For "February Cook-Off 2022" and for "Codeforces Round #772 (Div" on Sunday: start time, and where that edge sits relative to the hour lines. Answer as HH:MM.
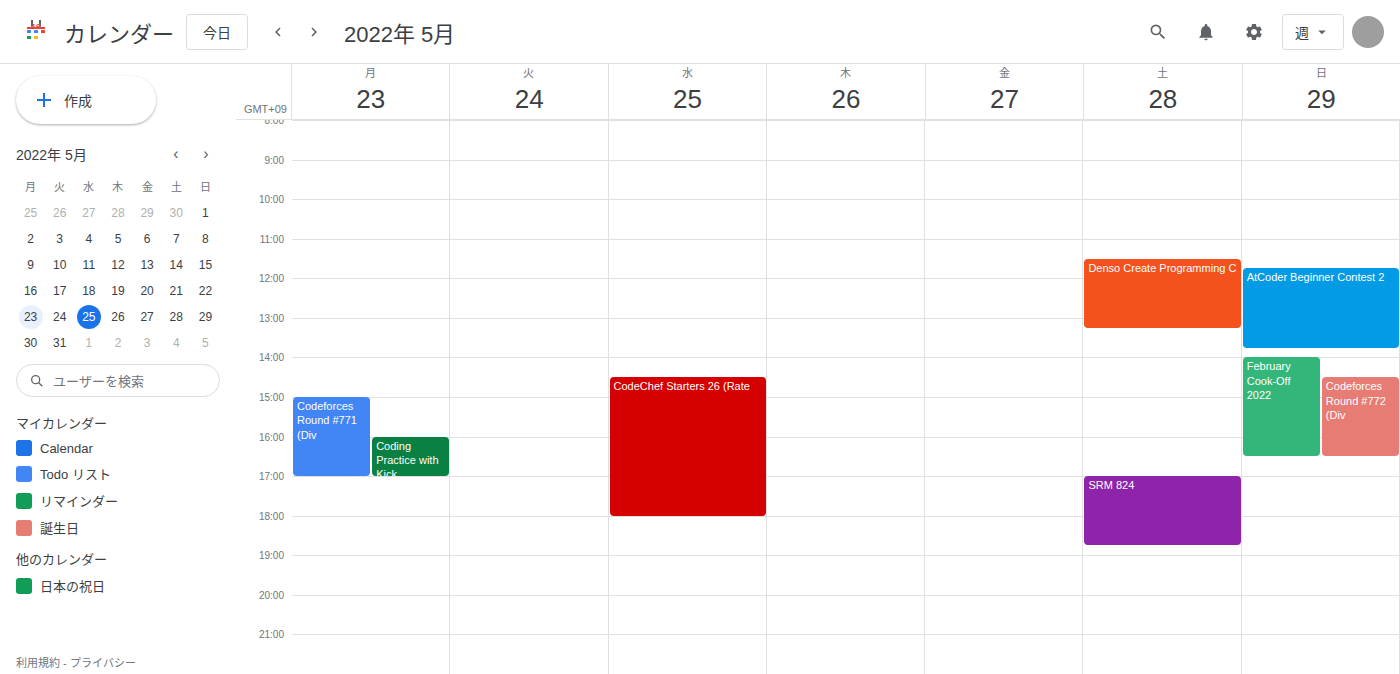
"February Cook-Off 2022": 14:00, exactly on the 14:00 line. "Codeforces Round #772 (Div": 14:30, halfway between the 14:00 and 15:00 lines.